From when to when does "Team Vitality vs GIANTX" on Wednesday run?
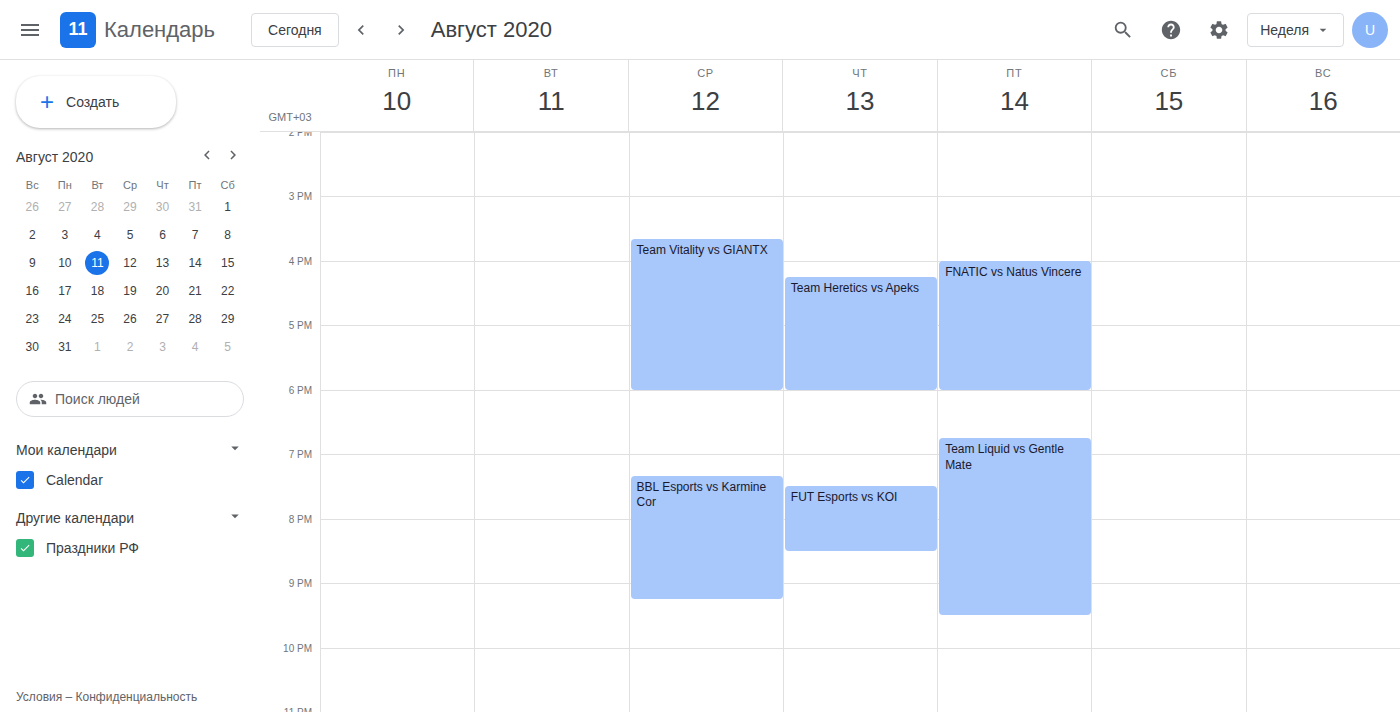
3:40 PM to 6:00 PM